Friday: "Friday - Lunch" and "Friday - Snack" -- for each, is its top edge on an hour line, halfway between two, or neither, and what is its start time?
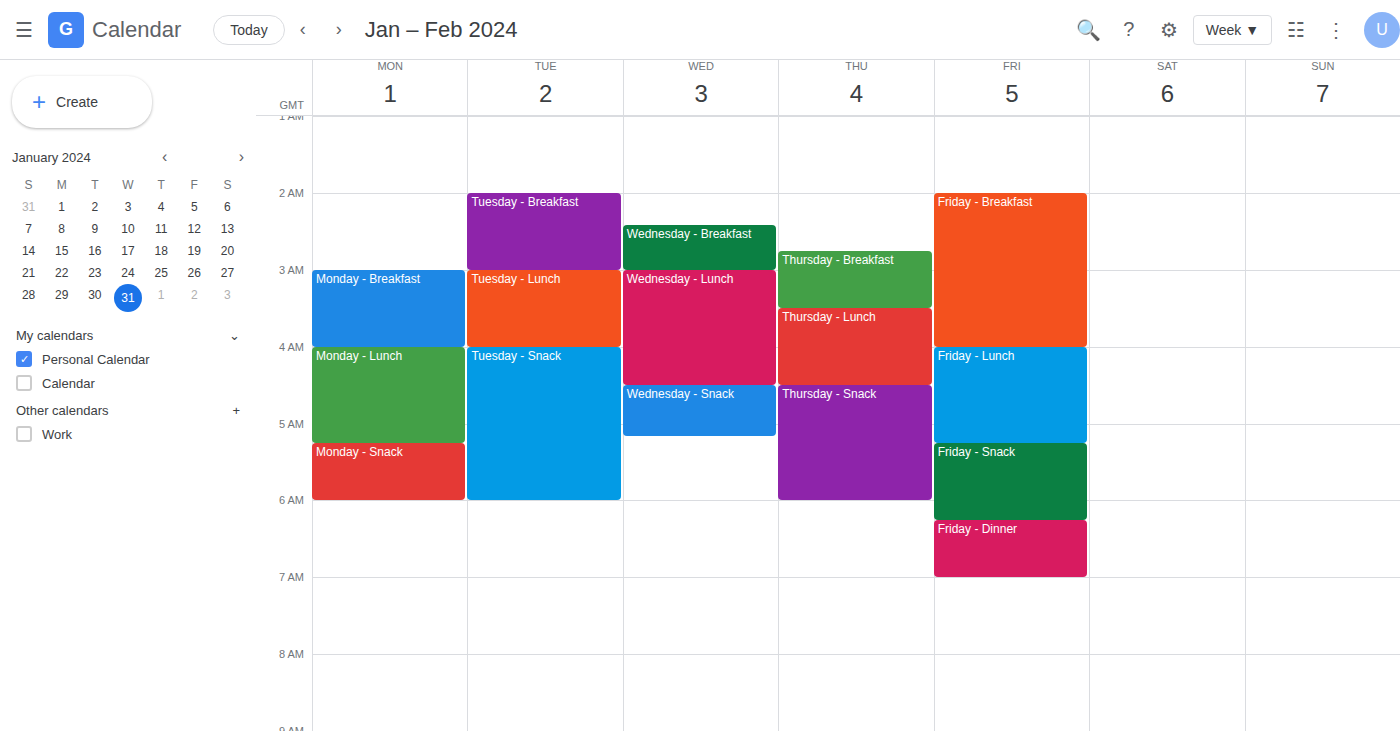
"Friday - Lunch": 4:00 AM, exactly on the 4 AM line. "Friday - Snack": 5:15 AM, neither: a quarter of the way from the 5 AM line to the 6 AM line.